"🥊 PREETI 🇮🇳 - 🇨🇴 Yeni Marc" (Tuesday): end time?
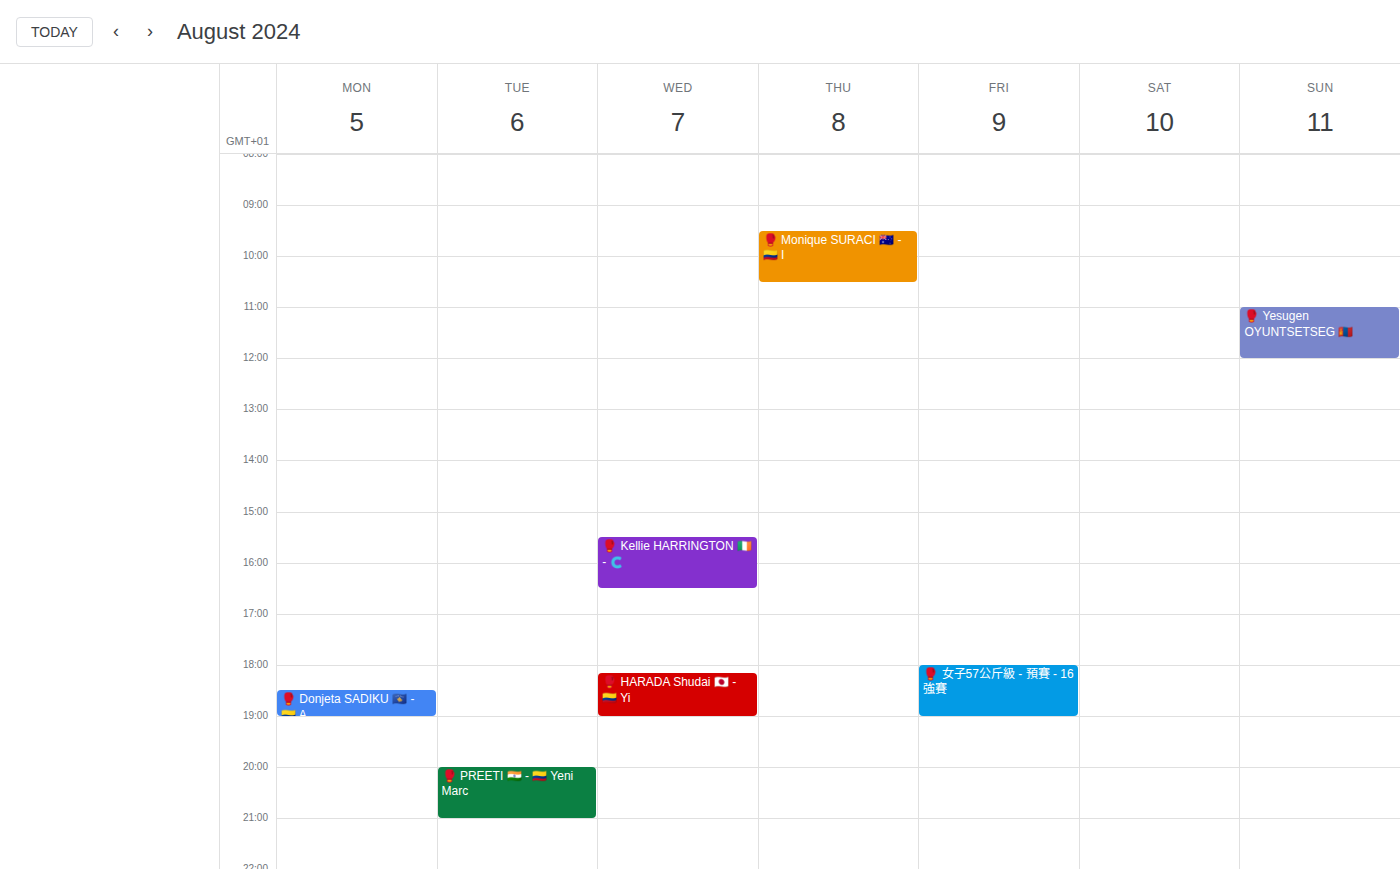
21:00